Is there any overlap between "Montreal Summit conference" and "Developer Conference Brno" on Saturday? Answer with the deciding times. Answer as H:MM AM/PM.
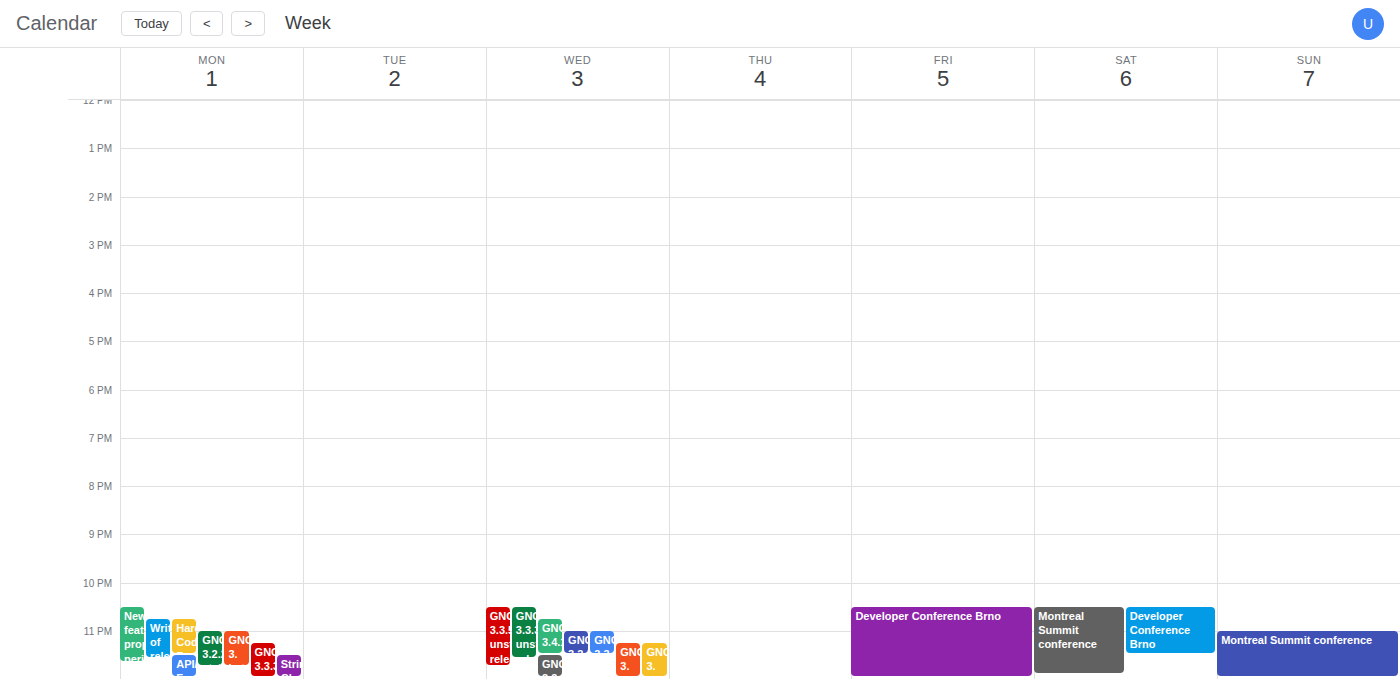
"Developer Conference Brno" runs 10:30 PM to 11:30 PM, inside "Montreal Summit conference" -- they overlap.